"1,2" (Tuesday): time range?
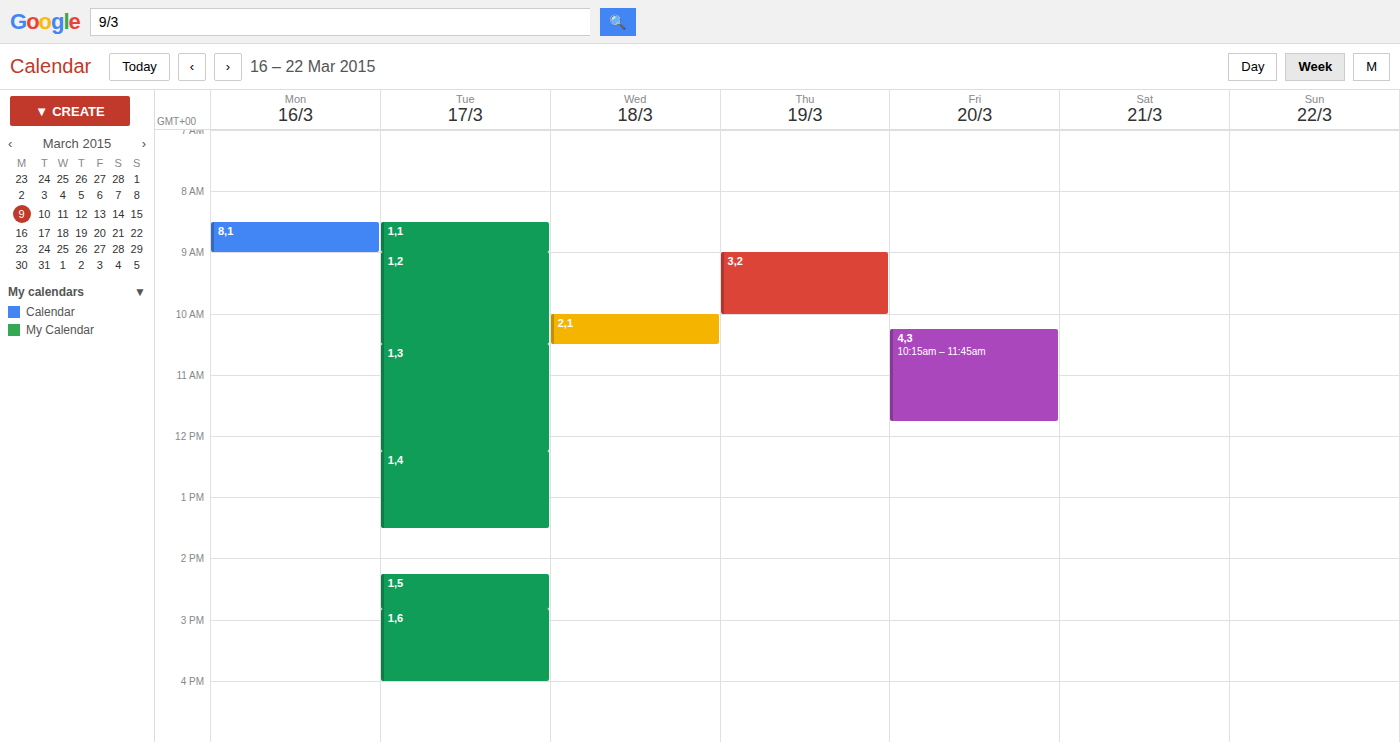
9:00 AM to 10:30 AM